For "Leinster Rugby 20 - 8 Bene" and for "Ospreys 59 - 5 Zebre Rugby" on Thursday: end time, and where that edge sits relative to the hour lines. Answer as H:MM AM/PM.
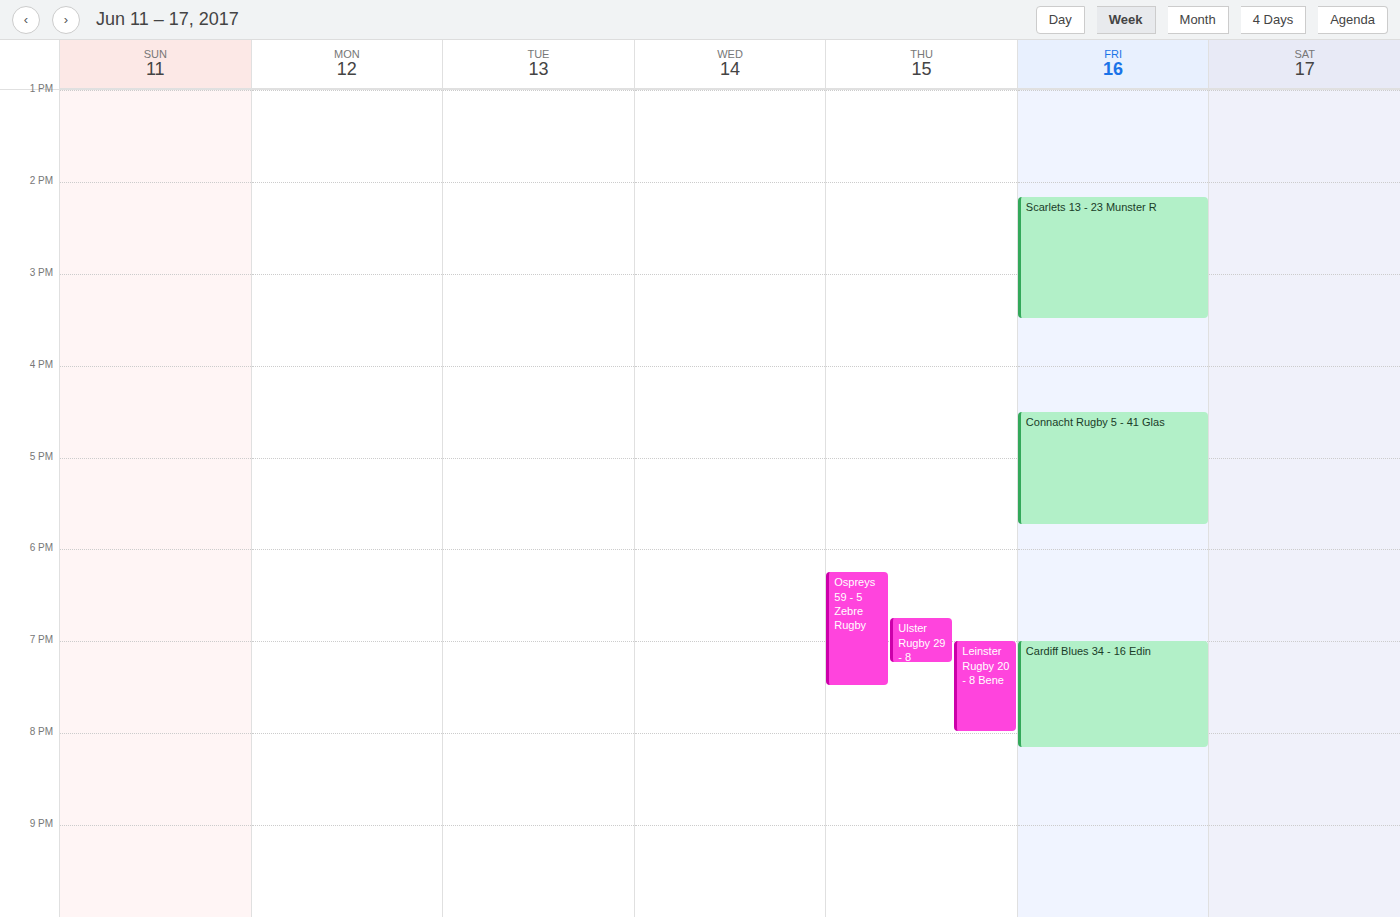
"Leinster Rugby 20 - 8 Bene": 8:00 PM, exactly on the 8 PM line. "Ospreys 59 - 5 Zebre Rugby": 7:30 PM, halfway between the 7 PM and 8 PM lines.